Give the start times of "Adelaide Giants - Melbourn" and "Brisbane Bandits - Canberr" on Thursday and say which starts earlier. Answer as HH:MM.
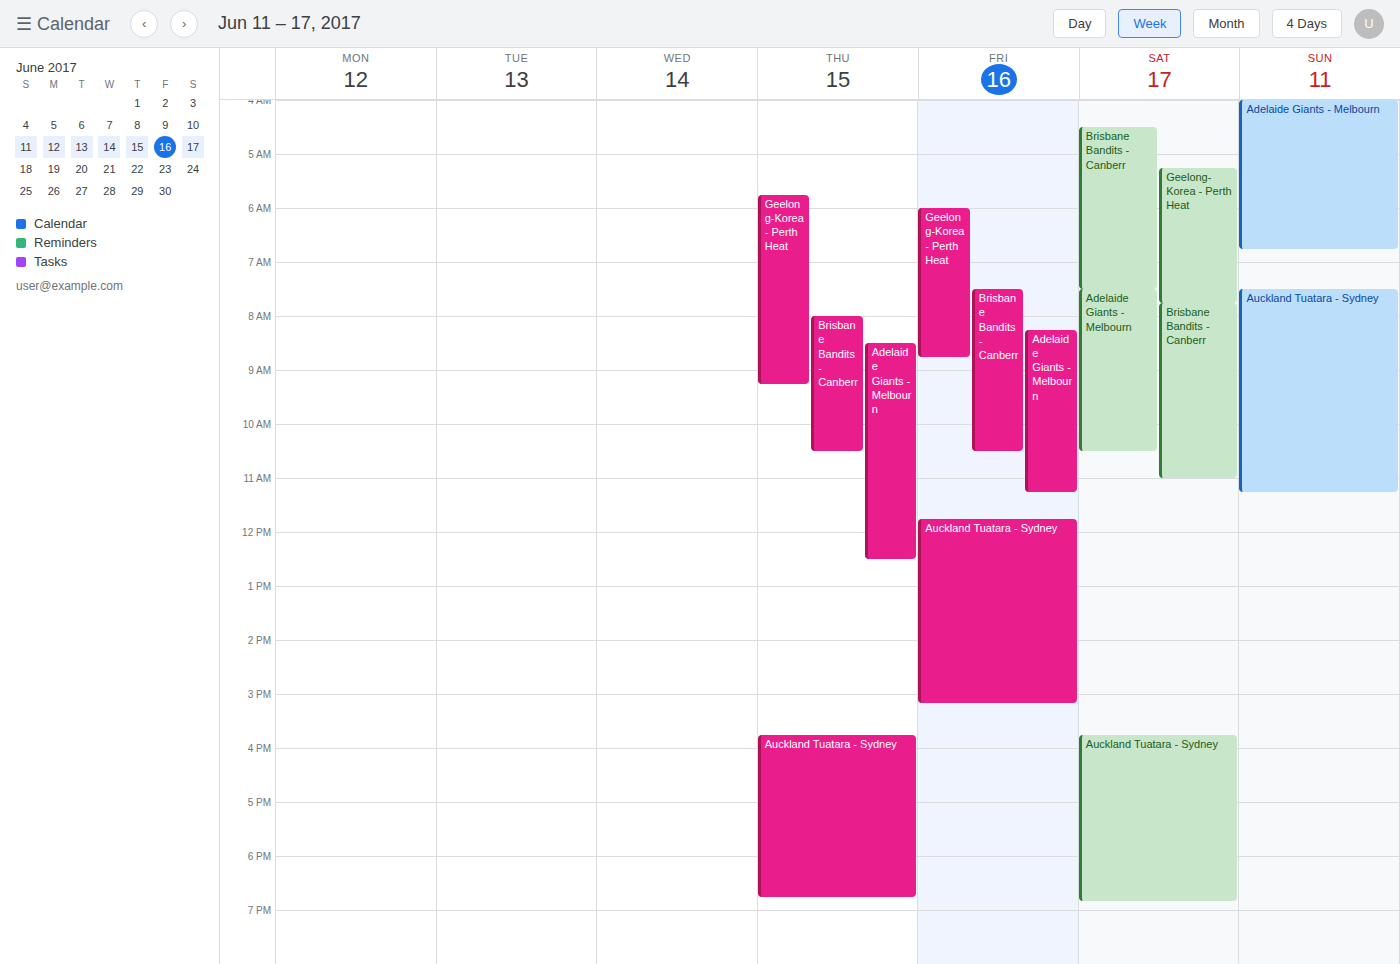
"Brisbane Bandits - Canberr" 08:00; "Adelaide Giants - Melbourn" 08:30.